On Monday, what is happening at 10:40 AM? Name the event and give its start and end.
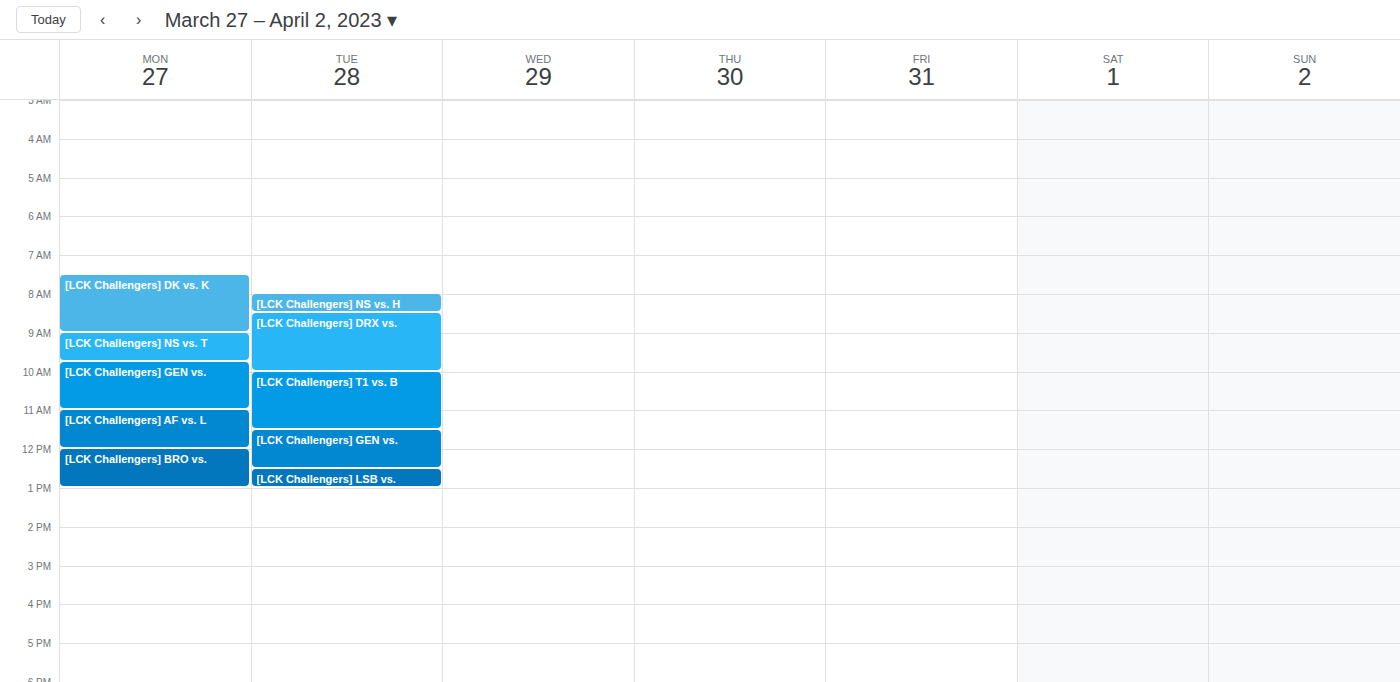
"[LCK Challengers] GEN vs.", 9:45 AM to 11:00 AM